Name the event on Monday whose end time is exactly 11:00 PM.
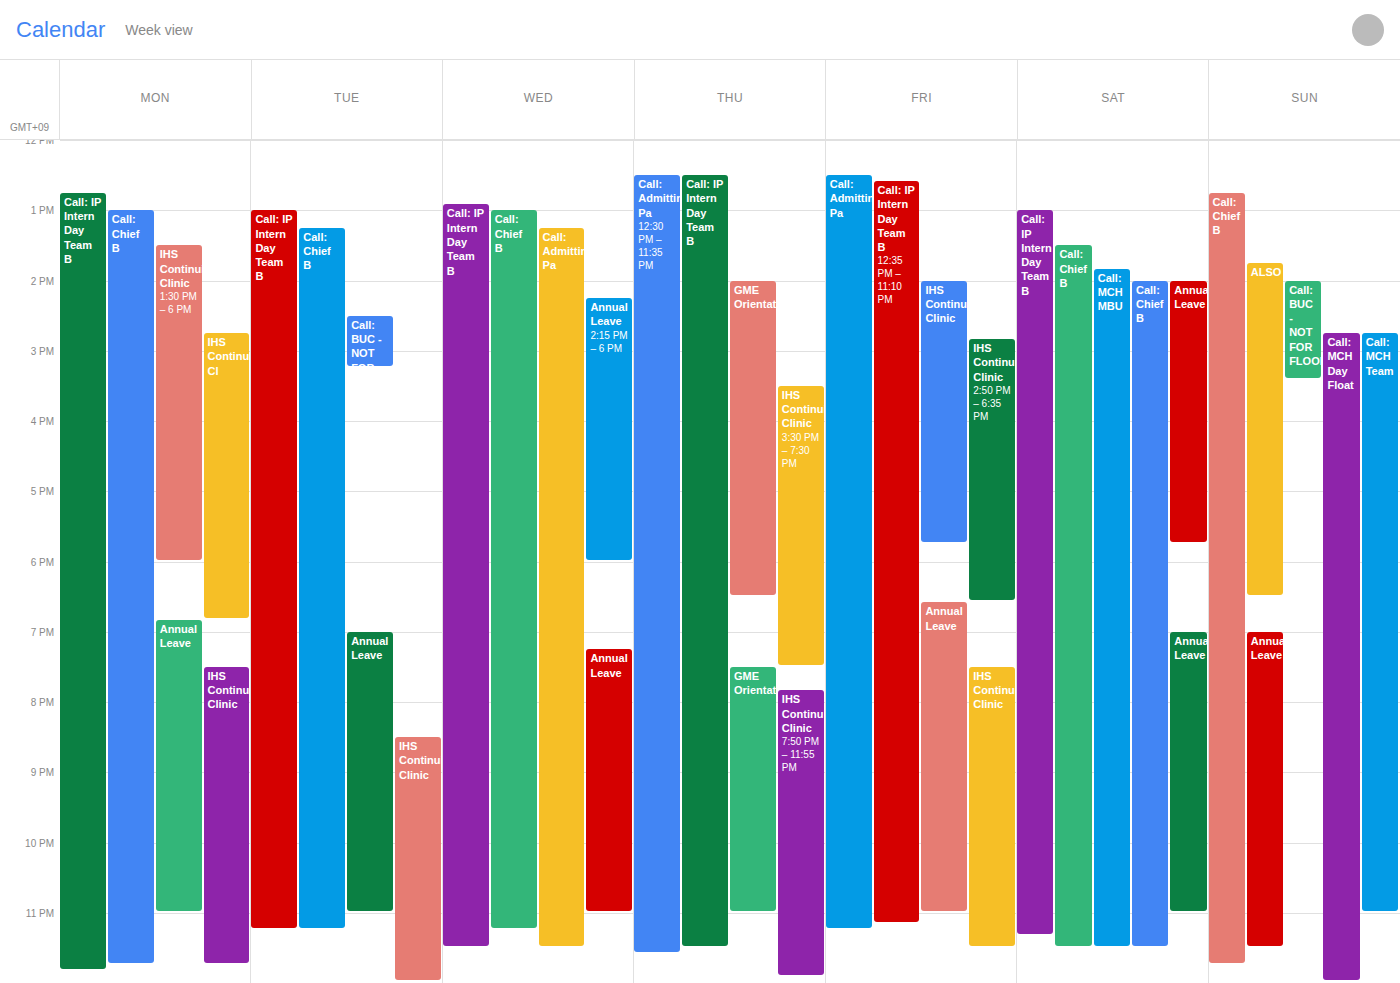
"Annual Leave"